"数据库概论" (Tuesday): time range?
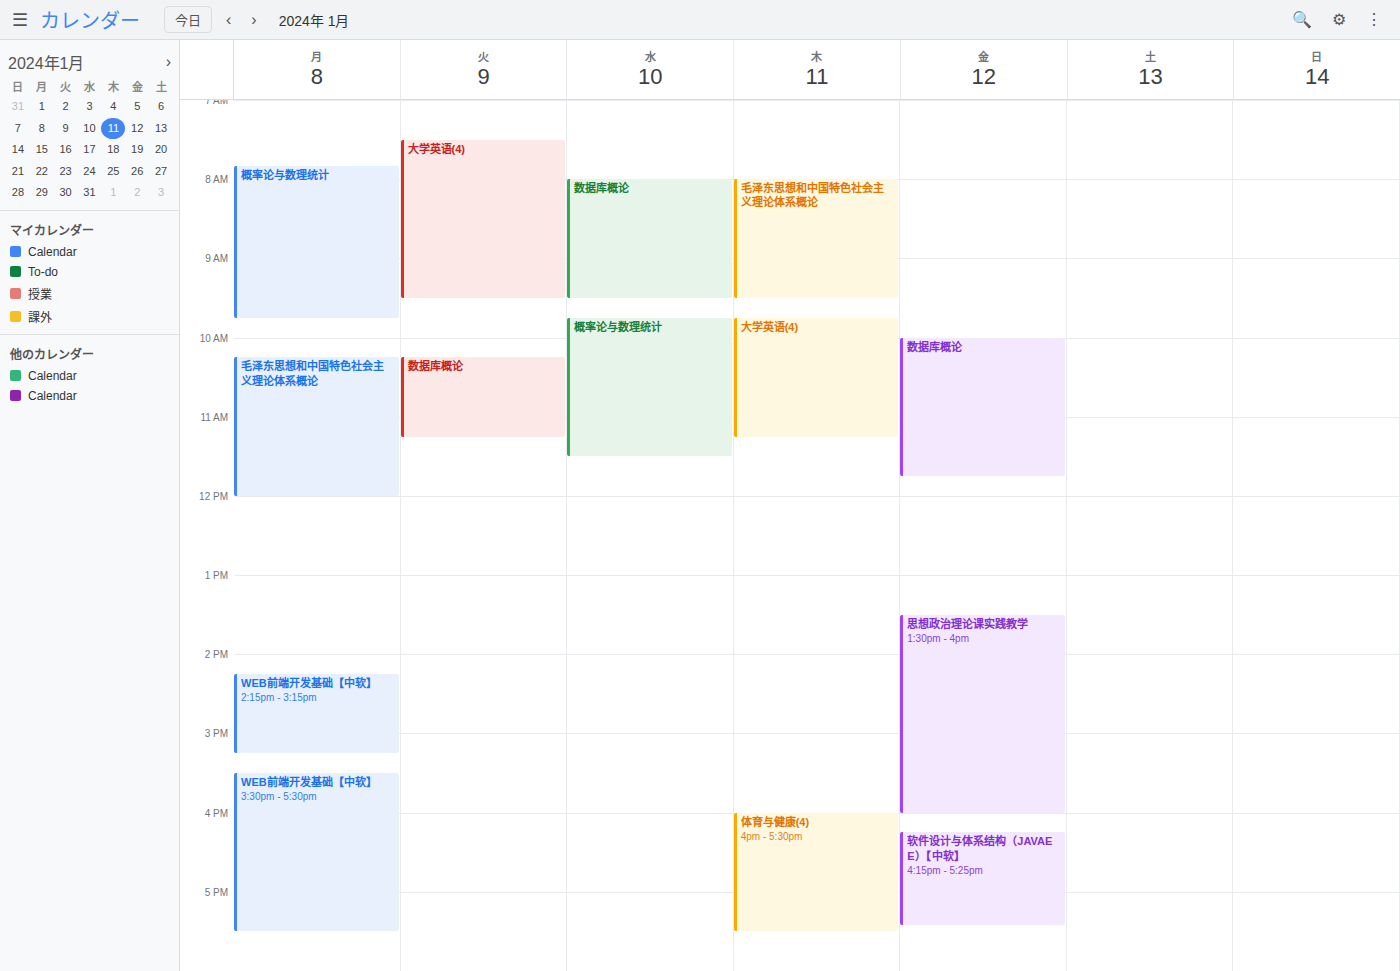
10:15 AM to 11:15 AM